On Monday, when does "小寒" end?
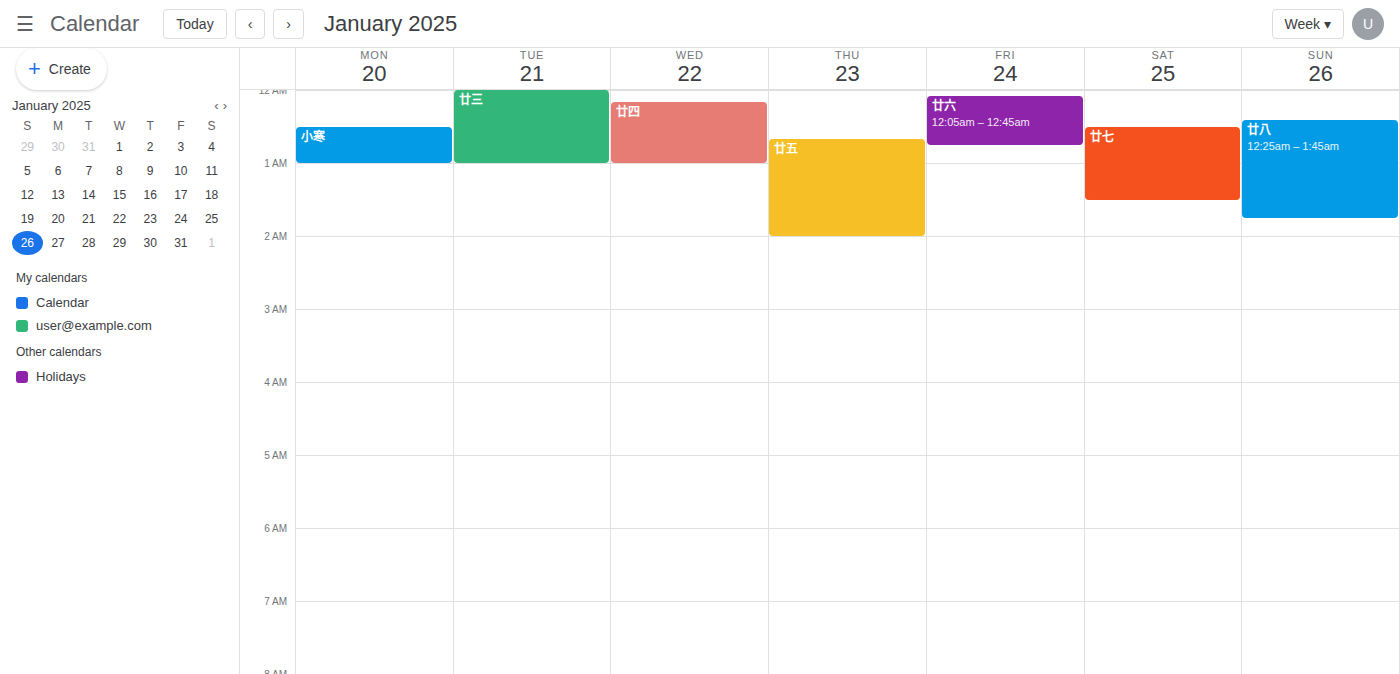
1:00 AM